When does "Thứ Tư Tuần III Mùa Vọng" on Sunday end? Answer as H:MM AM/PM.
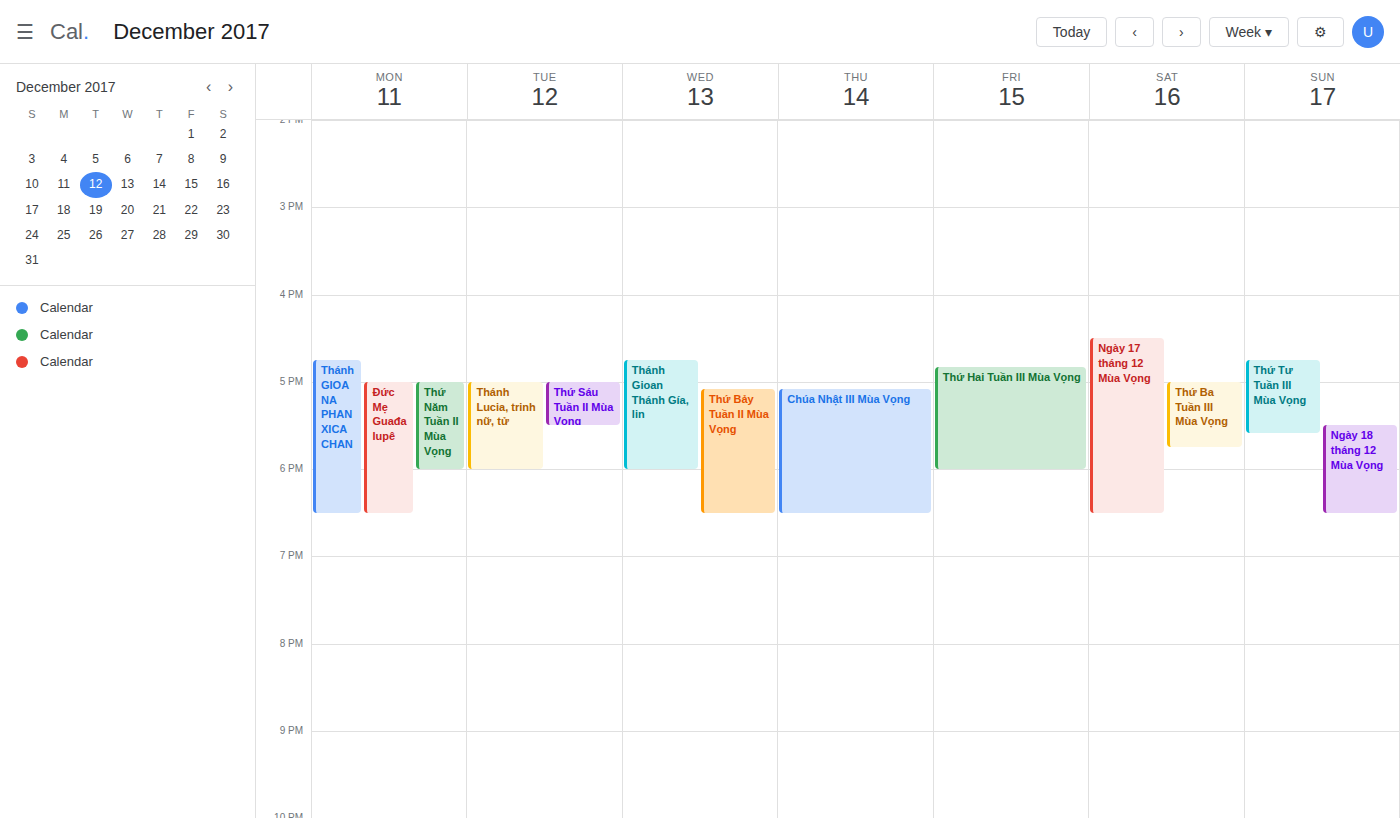
5:35 PM